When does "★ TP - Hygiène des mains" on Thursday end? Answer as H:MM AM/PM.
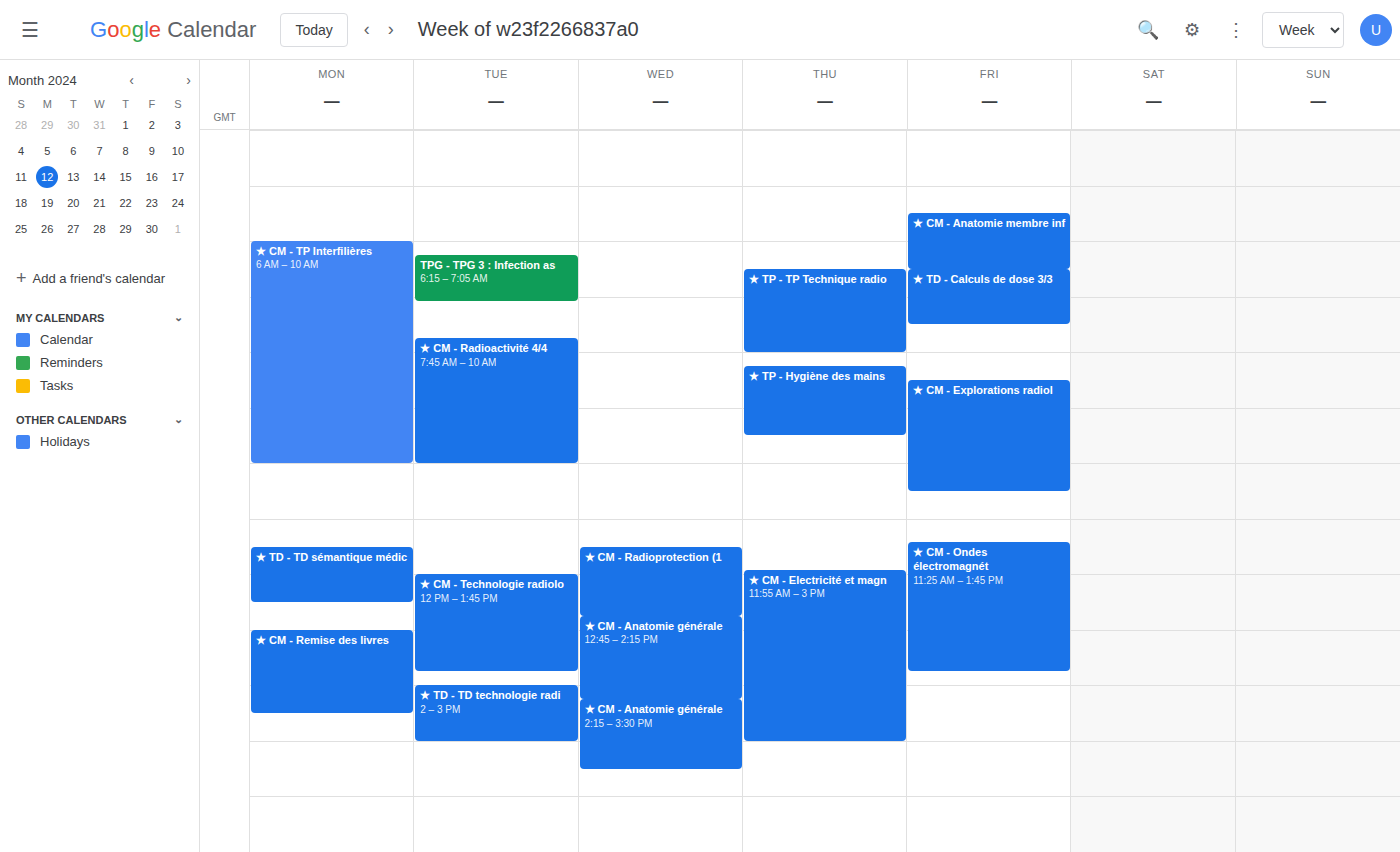
9:30 AM